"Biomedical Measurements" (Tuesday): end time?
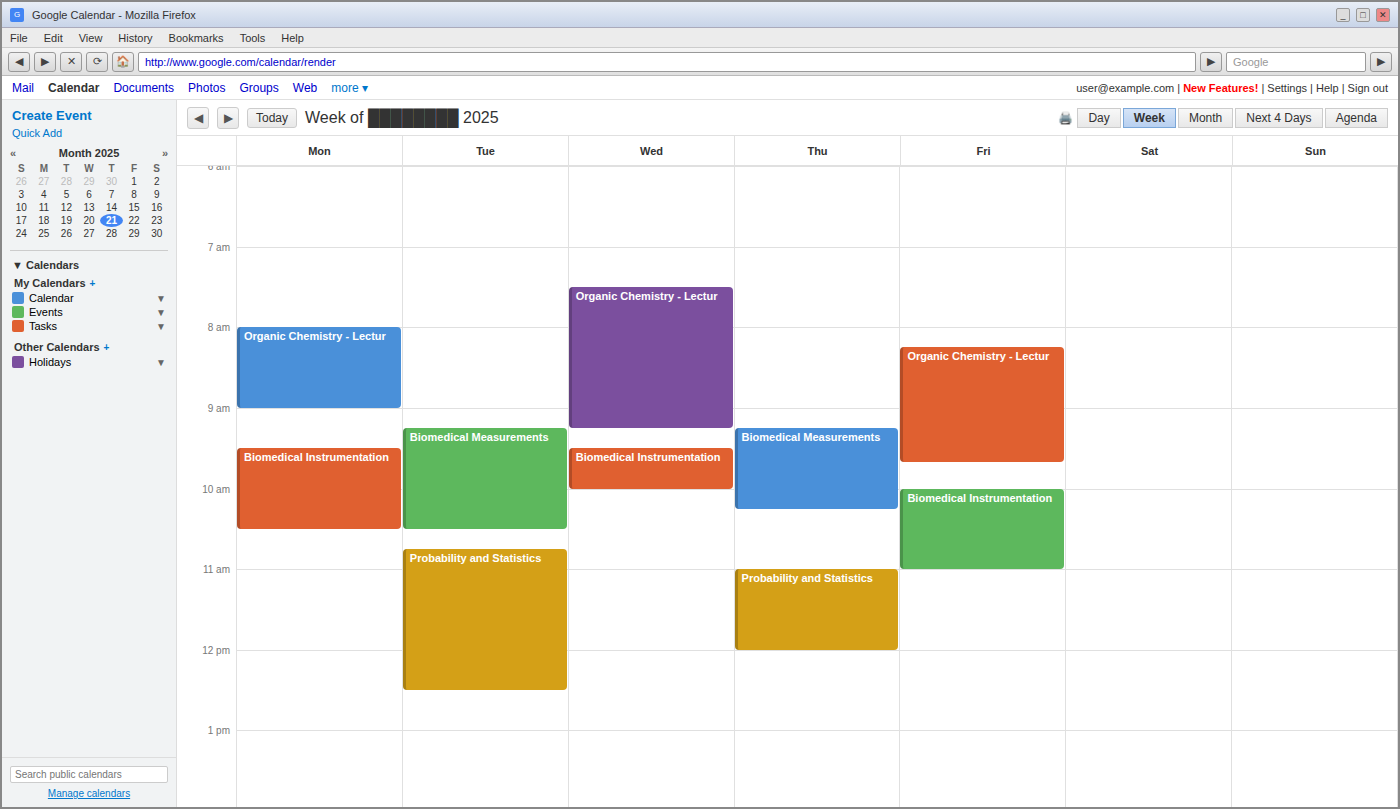
10:30 AM